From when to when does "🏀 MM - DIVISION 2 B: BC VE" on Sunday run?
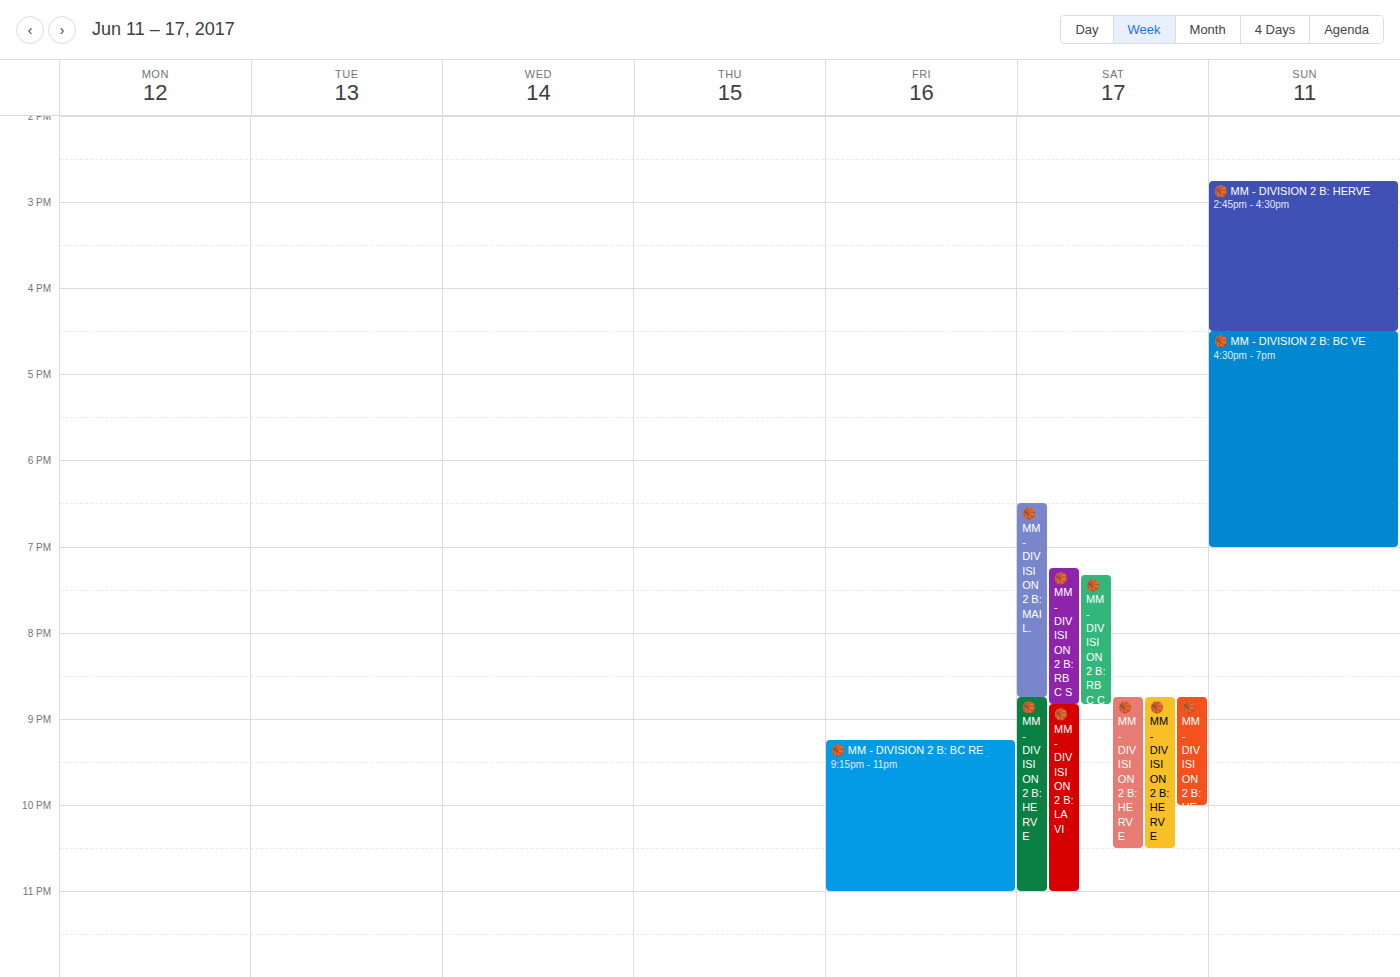
4:30 PM to 7:00 PM